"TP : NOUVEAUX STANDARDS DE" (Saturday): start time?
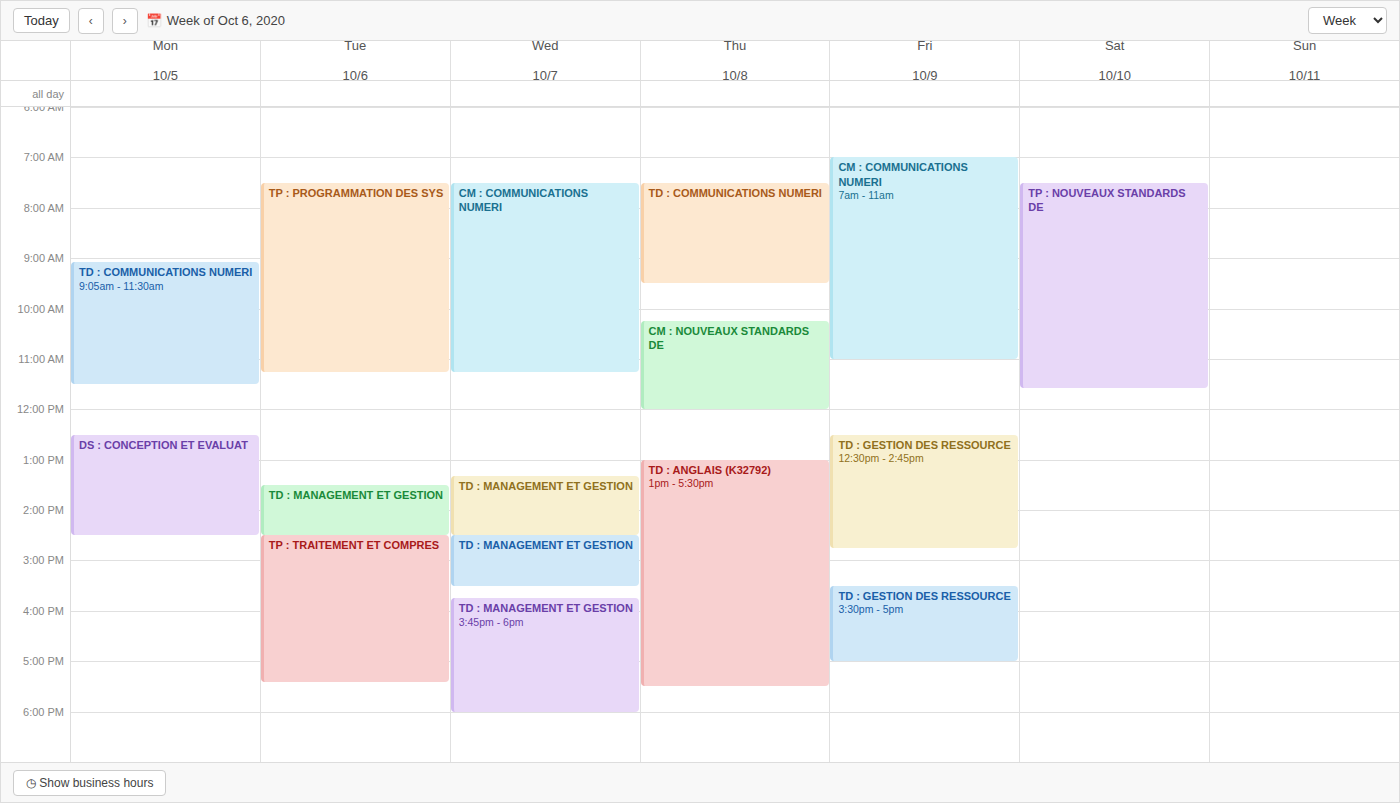
7:30 AM